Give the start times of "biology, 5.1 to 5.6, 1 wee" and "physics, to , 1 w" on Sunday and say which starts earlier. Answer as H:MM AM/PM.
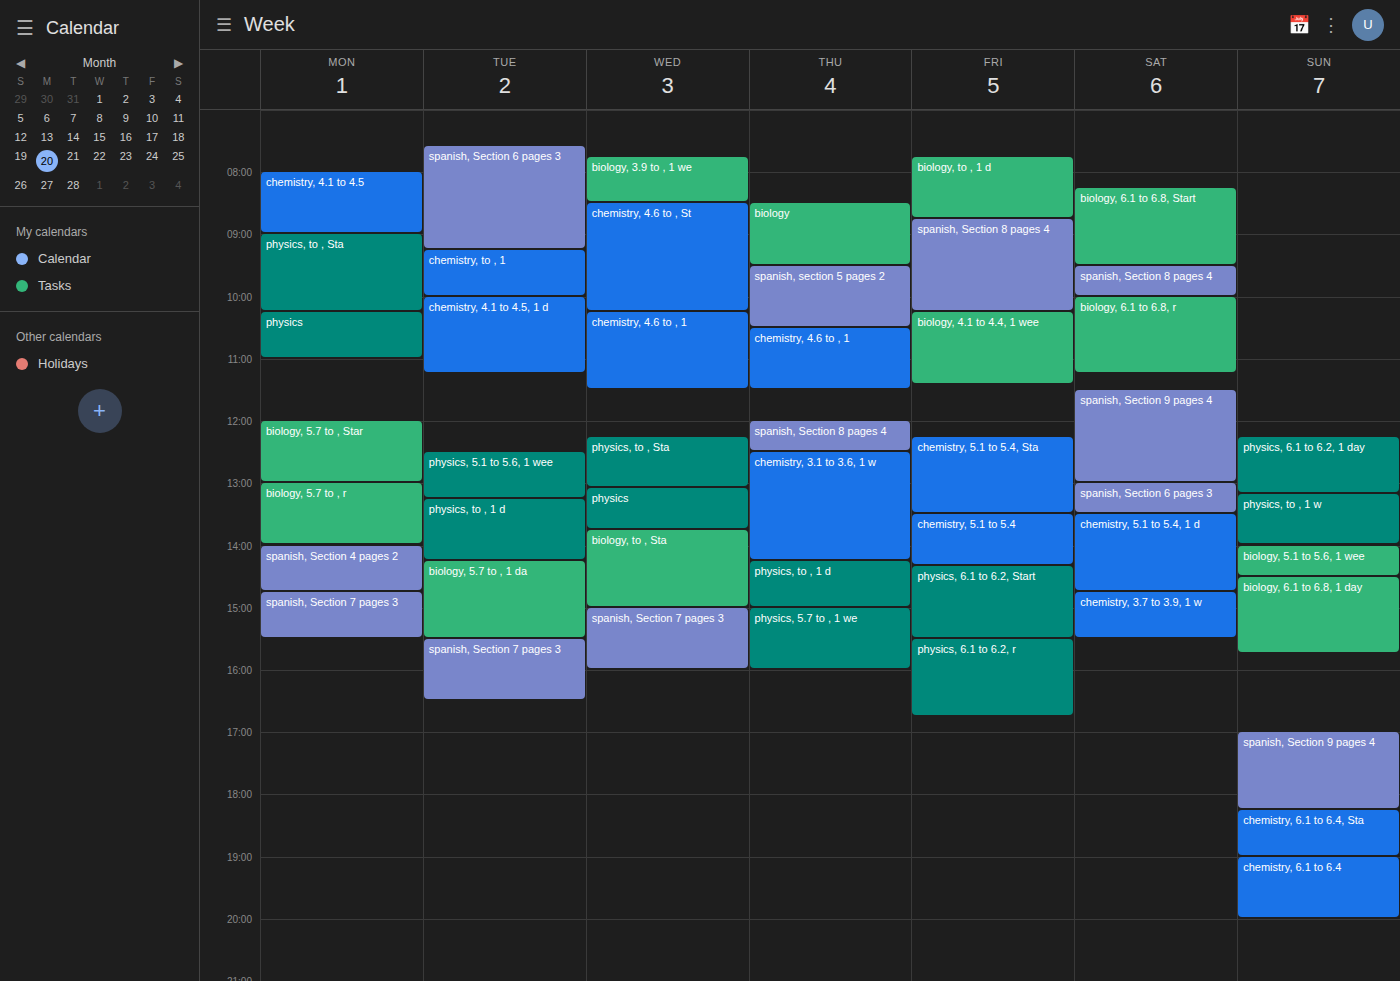
"physics, to , 1 w" 1:10 PM; "biology, 5.1 to 5.6, 1 wee" 2:00 PM.